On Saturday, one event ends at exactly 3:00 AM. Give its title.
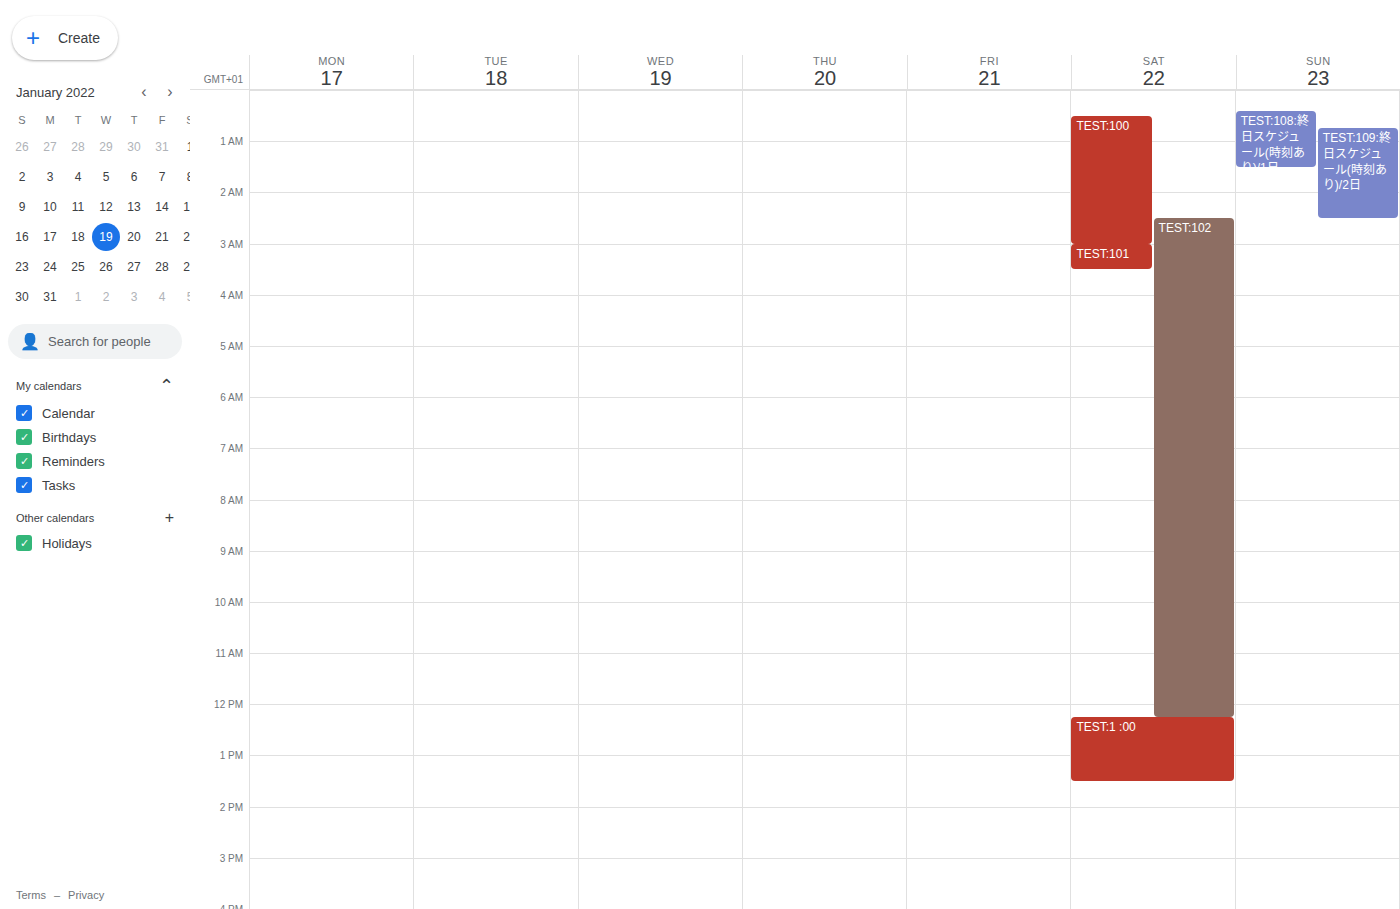
"TEST:100"